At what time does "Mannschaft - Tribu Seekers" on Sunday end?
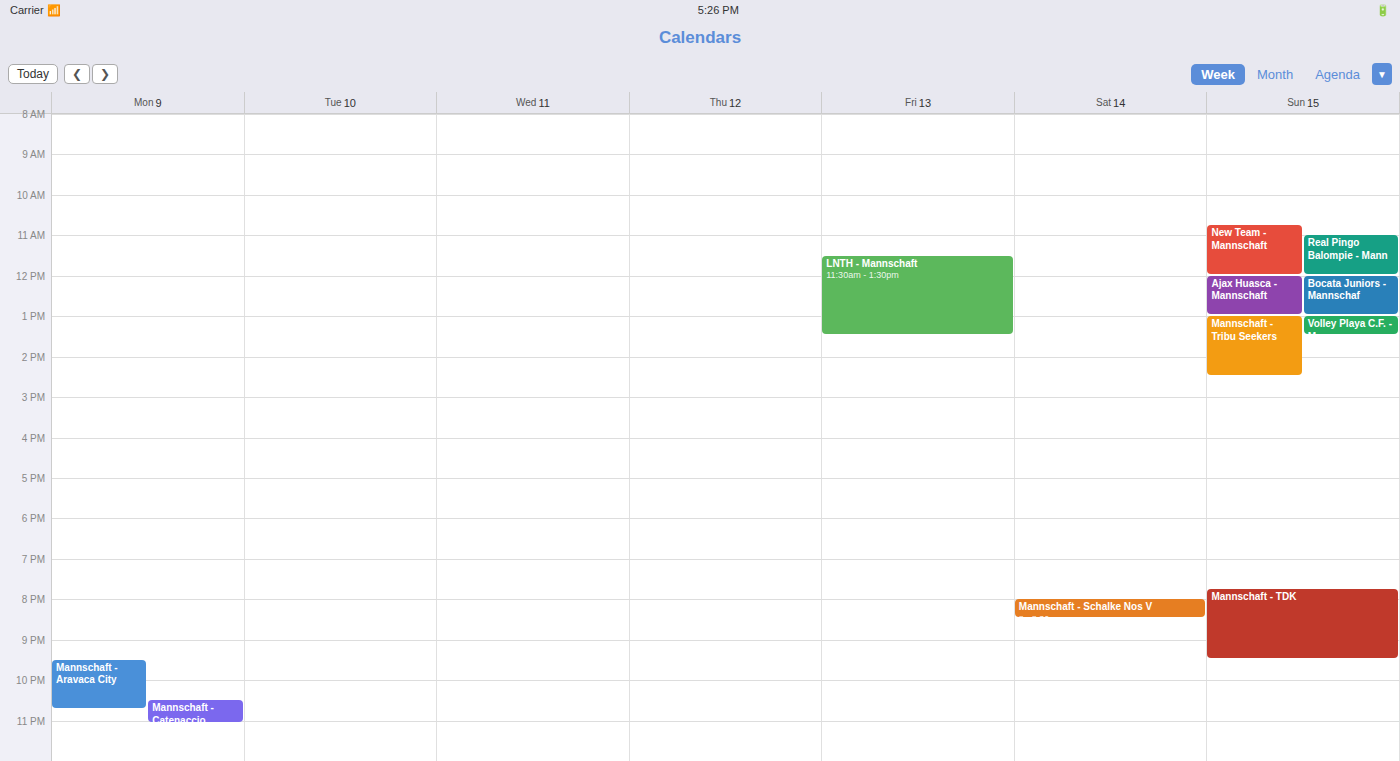
14:30